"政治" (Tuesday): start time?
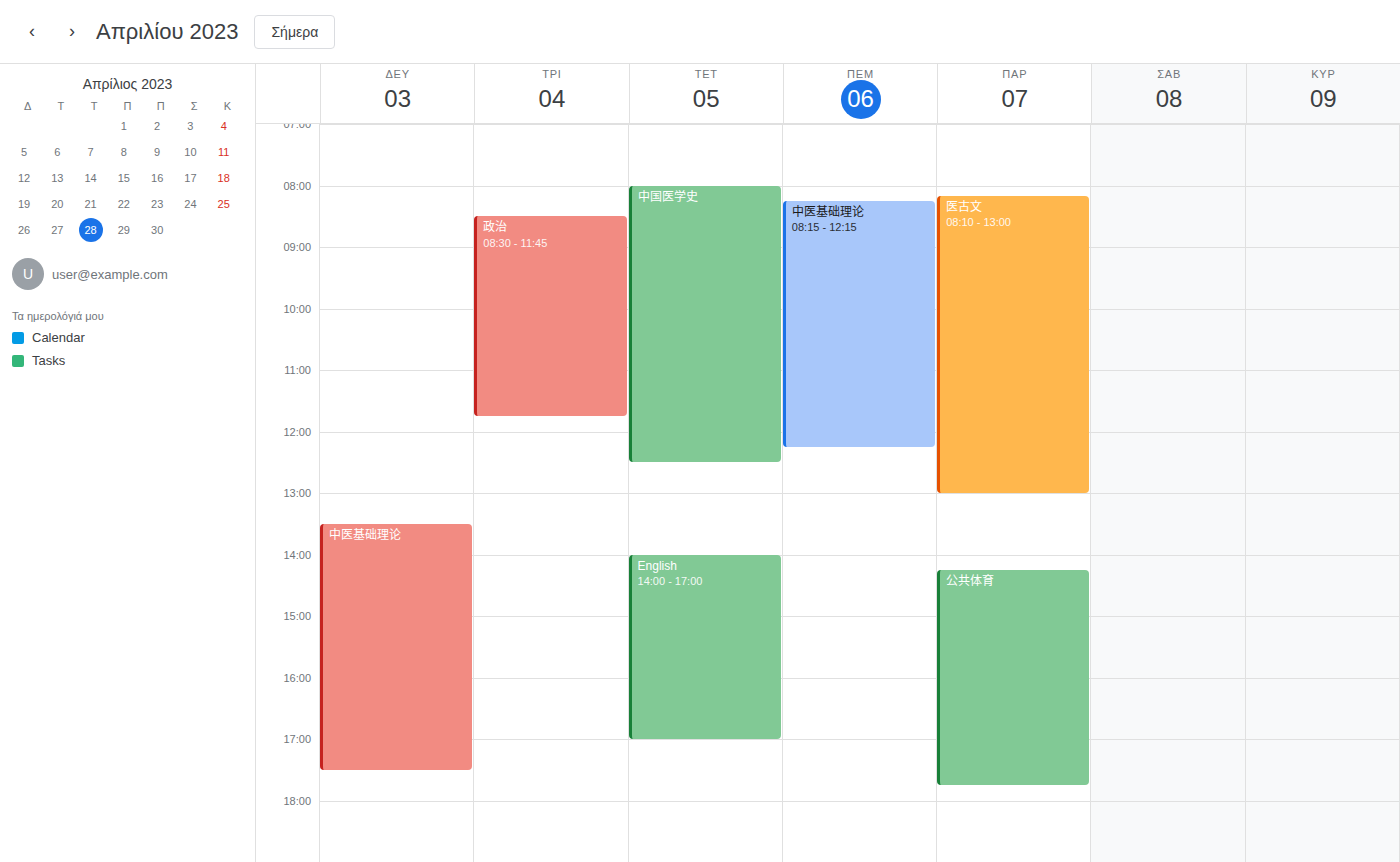
8:30 AM